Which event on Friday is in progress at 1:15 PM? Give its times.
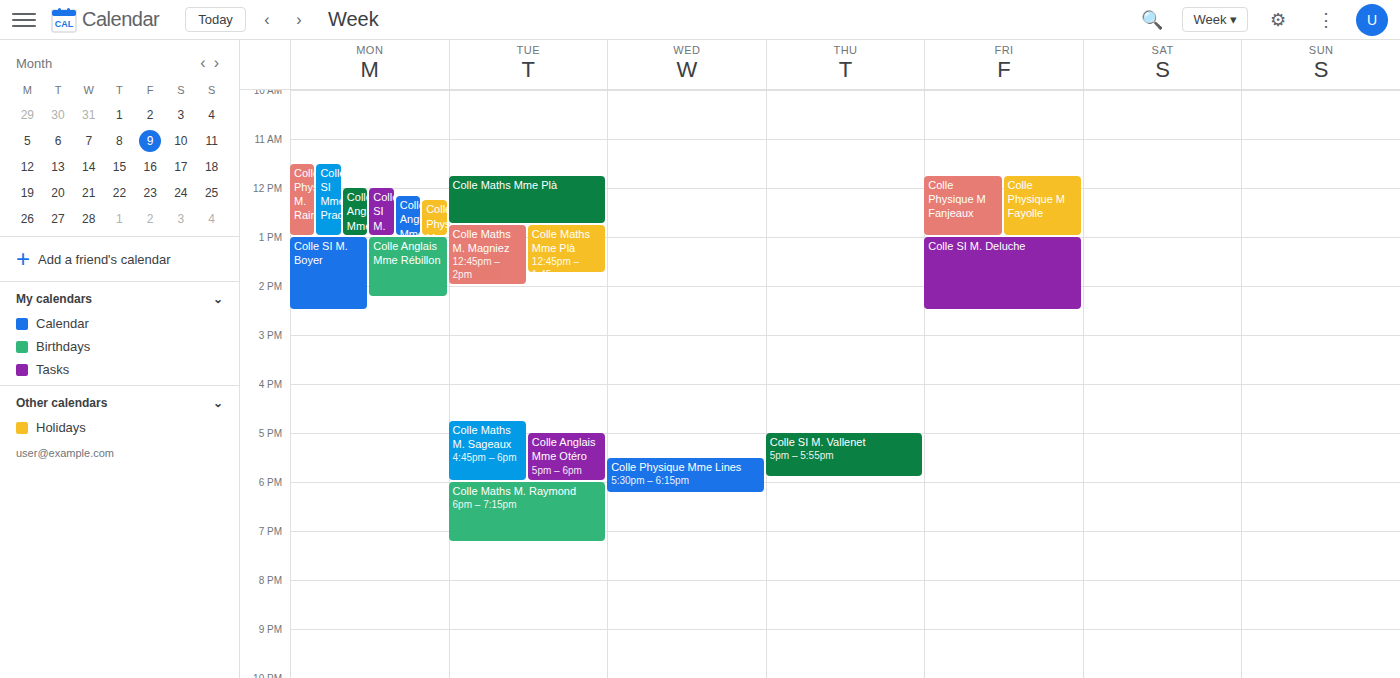
"Colle SI M. Deluche", 1:00 PM to 2:30 PM